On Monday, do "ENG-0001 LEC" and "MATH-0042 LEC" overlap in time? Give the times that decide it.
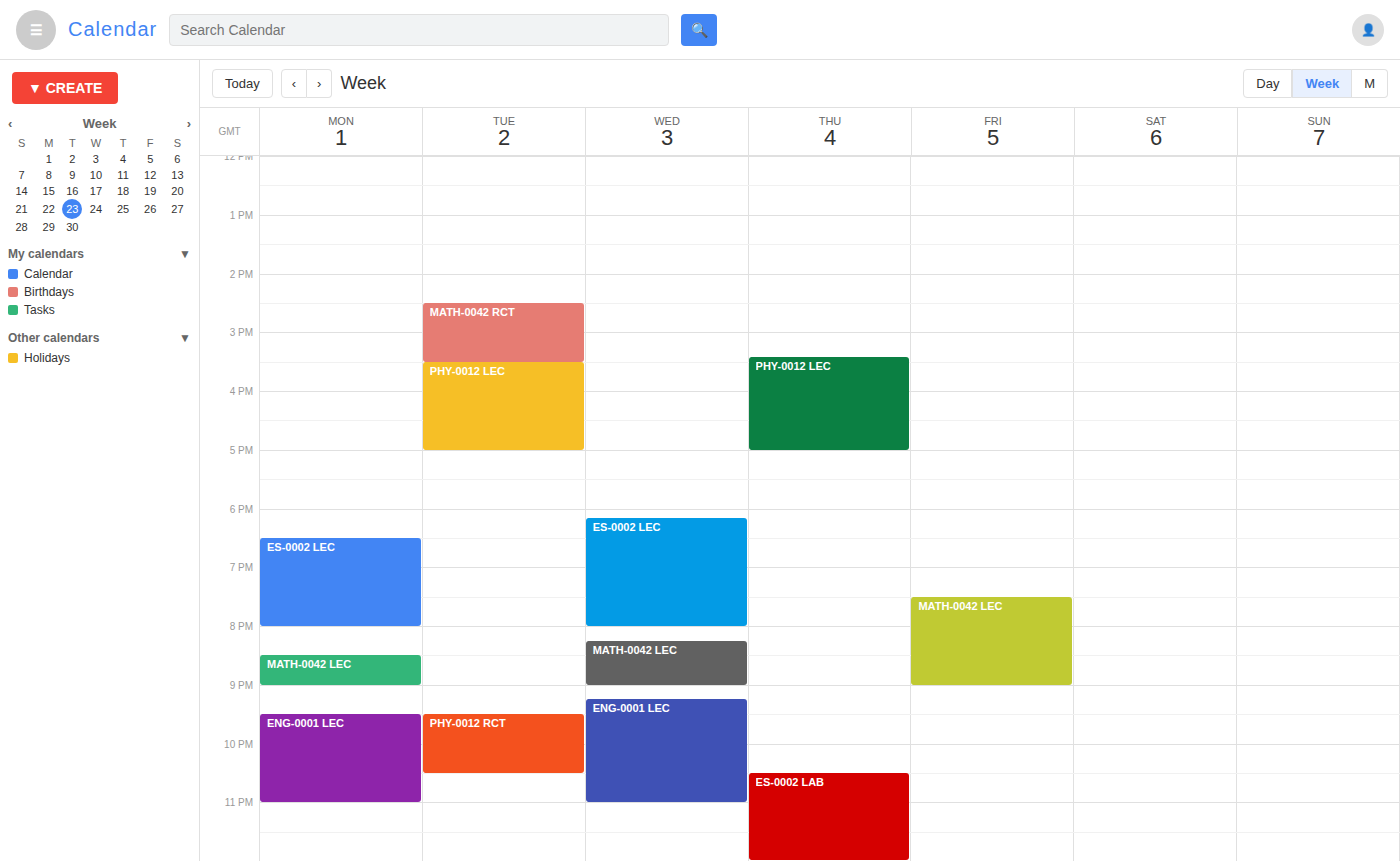
"MATH-0042 LEC" ends at 9:00 PM and "ENG-0001 LEC" starts at 9:30 PM -- no overlap.